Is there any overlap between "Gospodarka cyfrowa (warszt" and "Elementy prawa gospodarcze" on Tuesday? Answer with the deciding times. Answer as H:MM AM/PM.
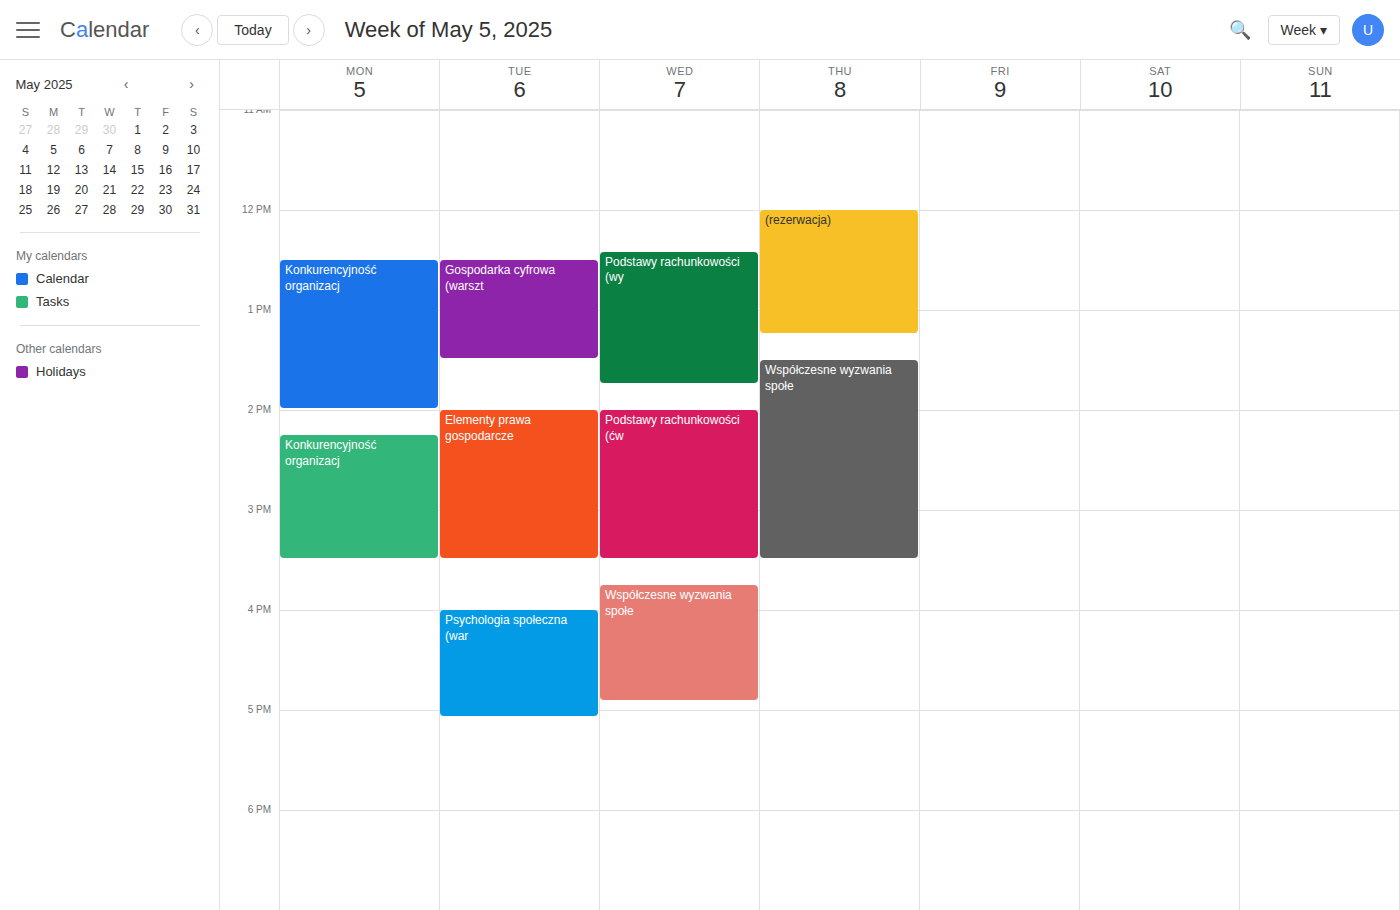
"Gospodarka cyfrowa (warszt" ends at 1:30 PM and "Elementy prawa gospodarcze" starts at 2:00 PM -- no overlap.